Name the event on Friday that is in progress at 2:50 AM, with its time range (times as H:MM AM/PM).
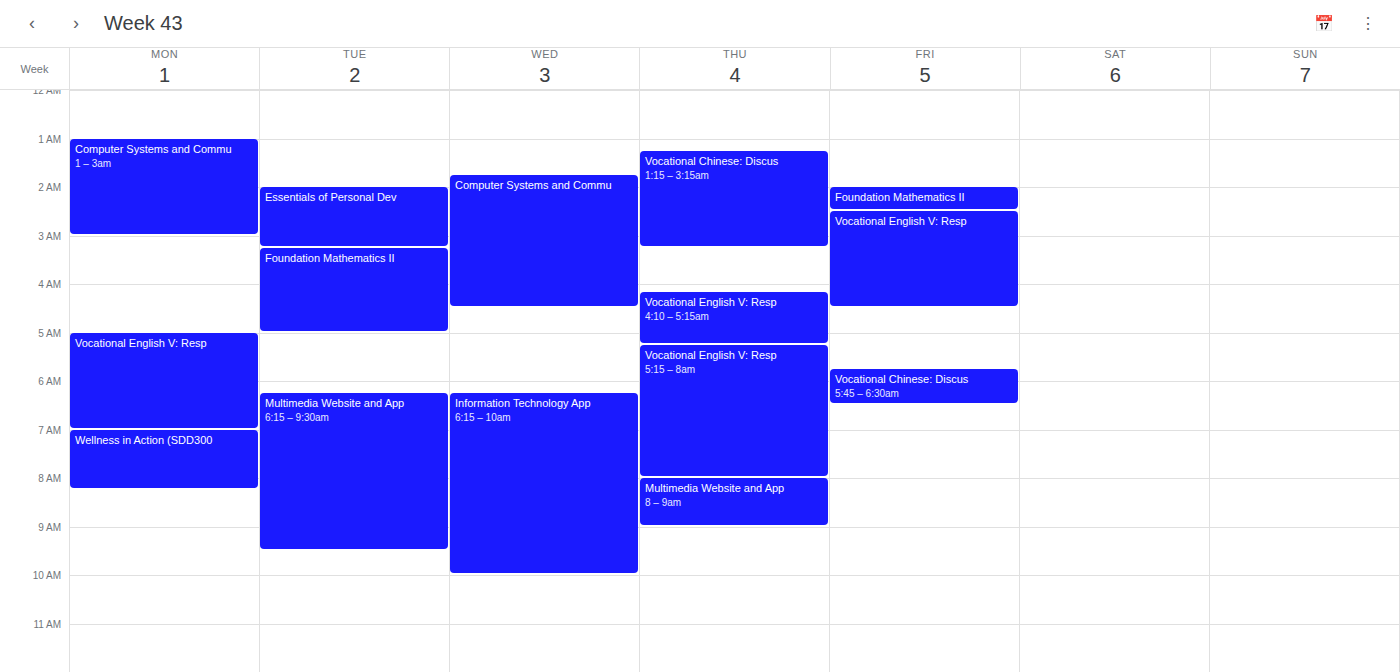
"Vocational English V: Resp", 2:30 AM to 4:30 AM